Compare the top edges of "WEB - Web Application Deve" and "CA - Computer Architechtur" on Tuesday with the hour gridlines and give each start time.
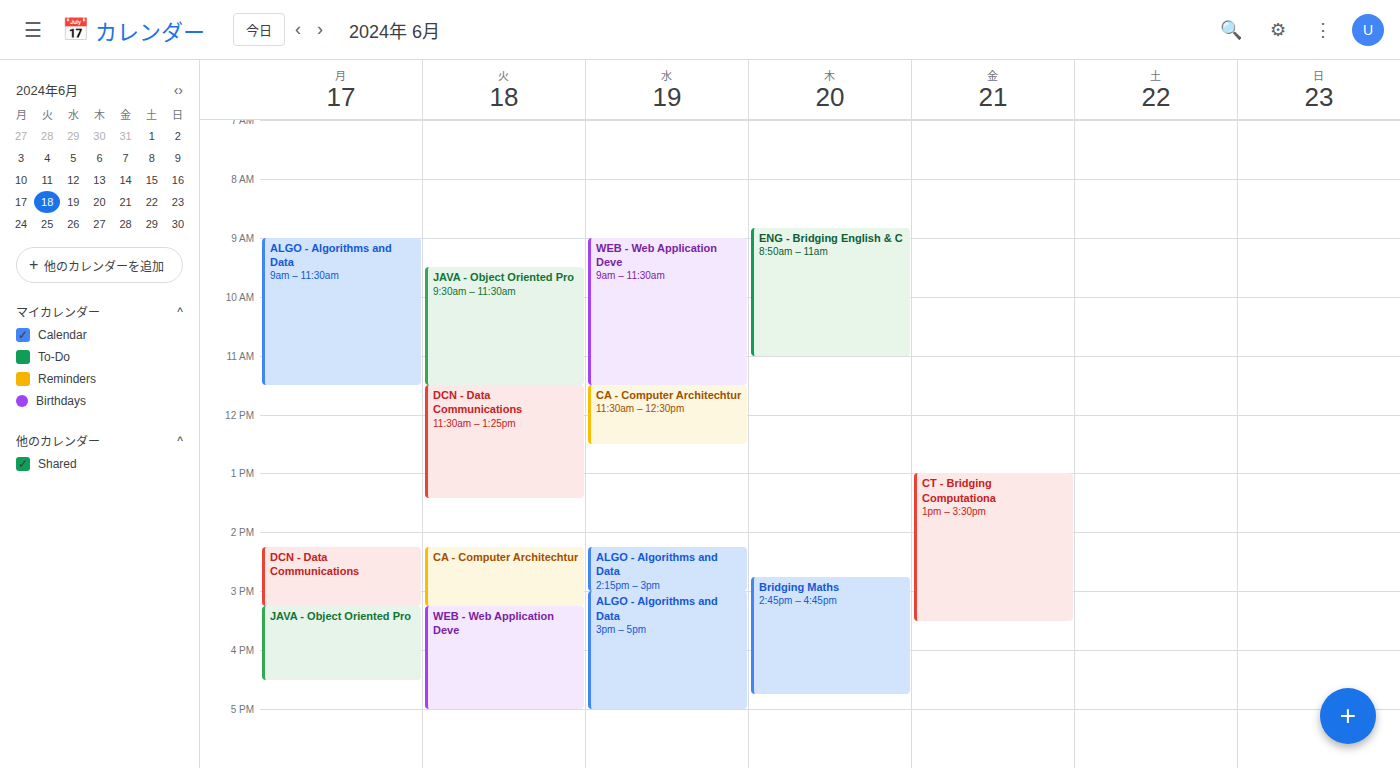
"WEB - Web Application Deve": 3:15 PM, neither: a quarter of the way from the 3 PM line to the 4 PM line. "CA - Computer Architechtur": 2:15 PM, neither: a quarter of the way from the 2 PM line to the 3 PM line.